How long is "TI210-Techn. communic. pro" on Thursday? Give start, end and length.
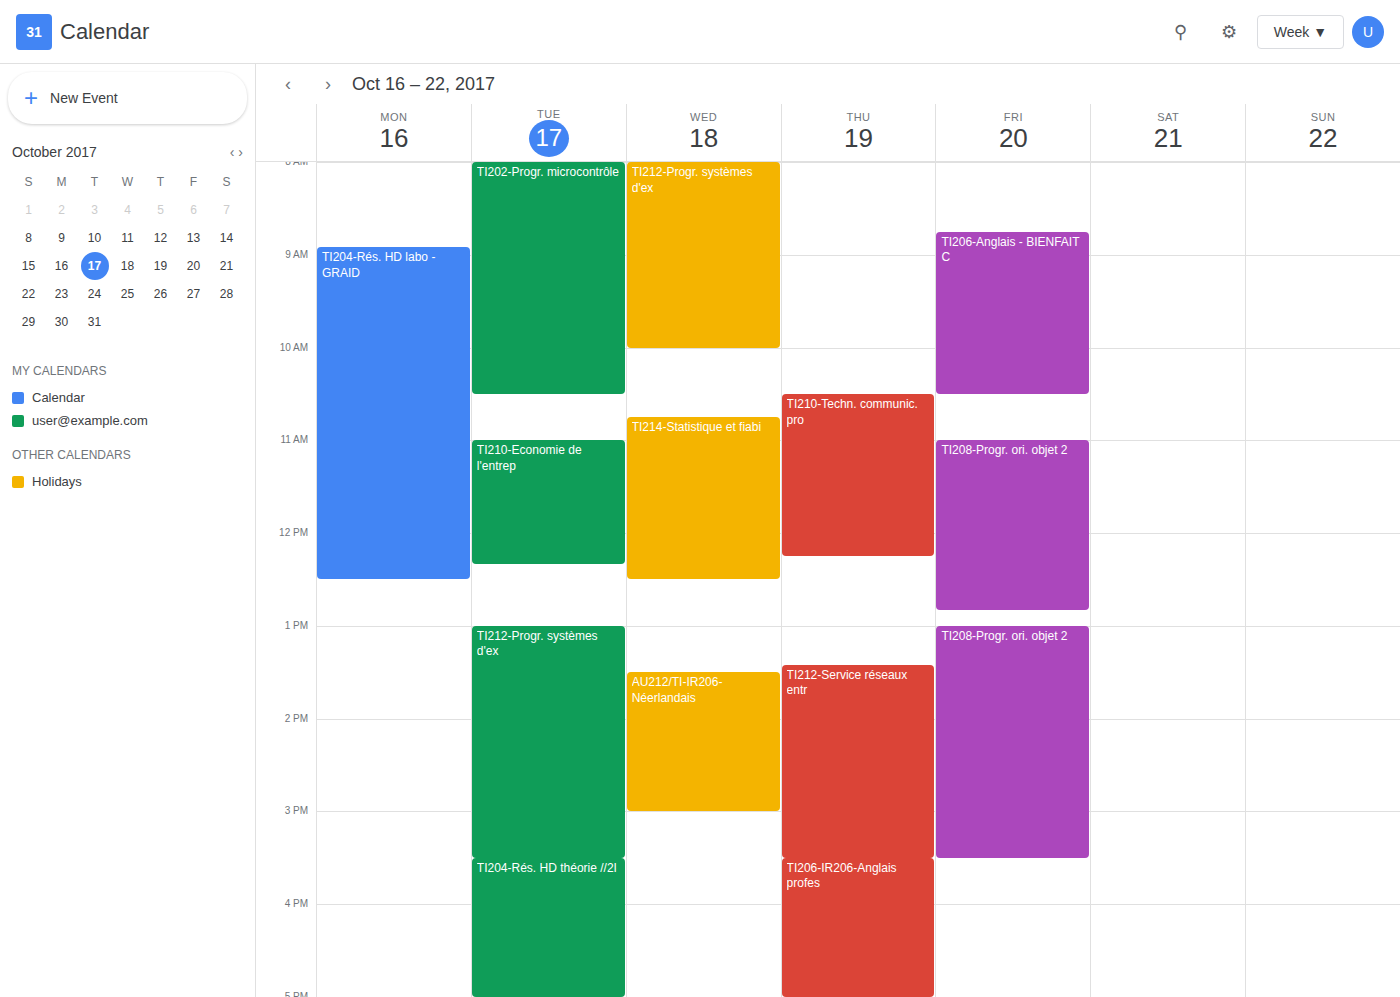
10:30 AM to 12:15 PM, 1 hour 45 minutes